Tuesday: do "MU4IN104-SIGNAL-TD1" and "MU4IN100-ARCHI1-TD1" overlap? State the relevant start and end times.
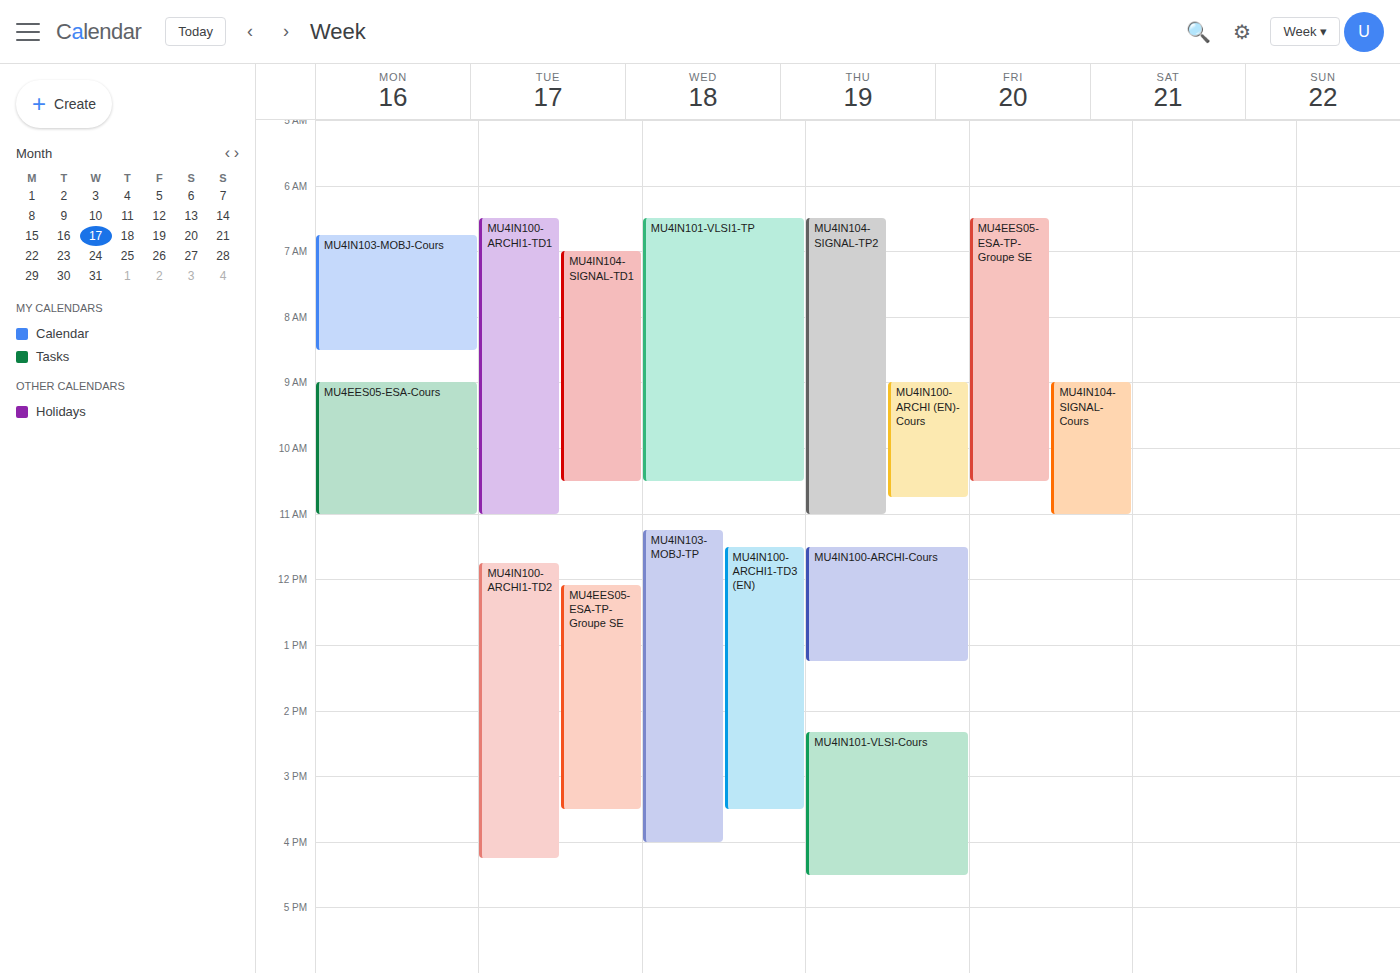
"MU4IN104-SIGNAL-TD1" runs 7:00 AM to 10:30 AM, inside "MU4IN100-ARCHI1-TD1" -- they overlap.